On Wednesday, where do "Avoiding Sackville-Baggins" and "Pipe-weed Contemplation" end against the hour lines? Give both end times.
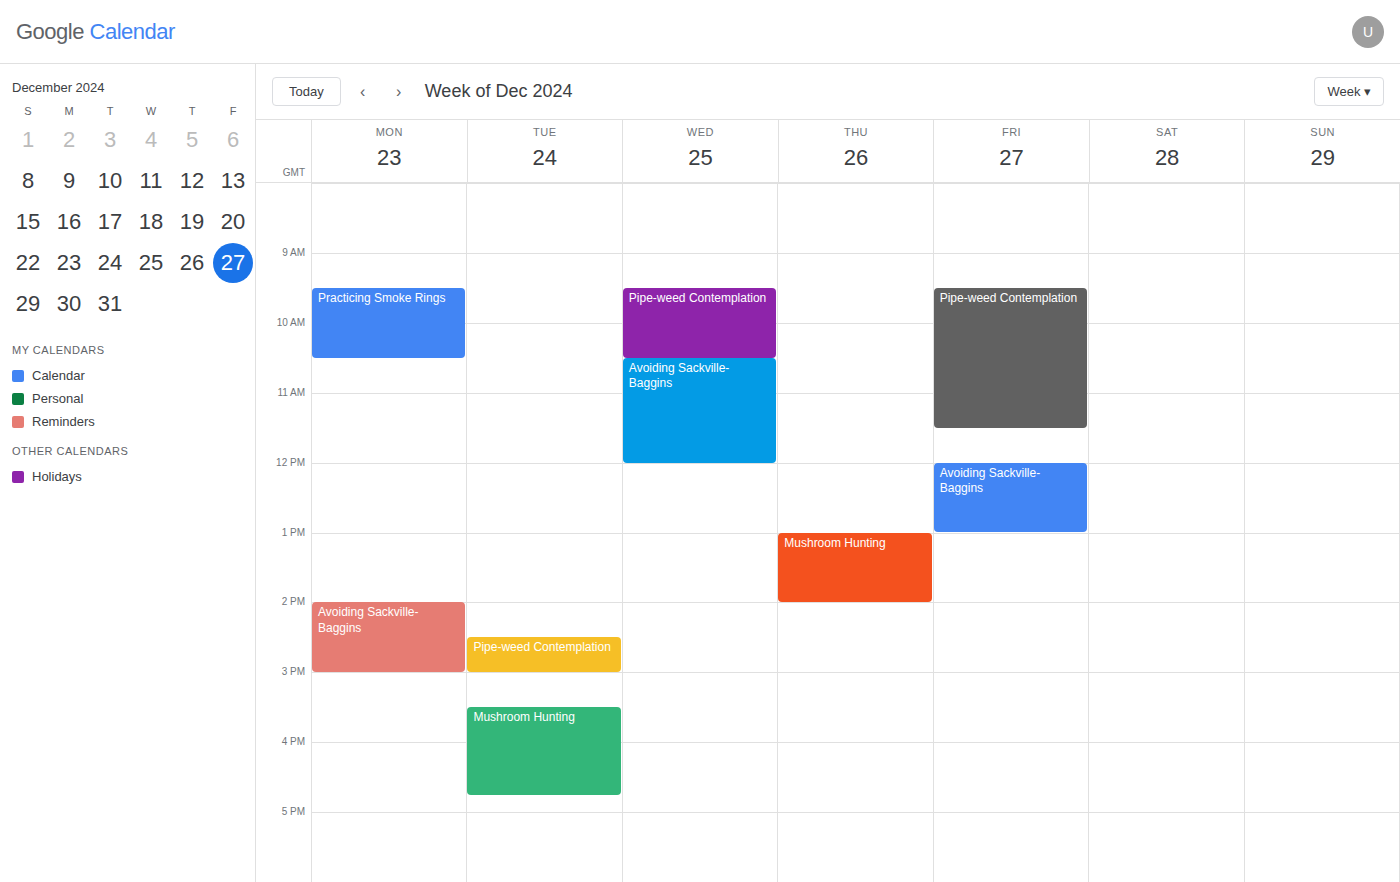
"Avoiding Sackville-Baggins": 12:00, exactly on the 12:00 line. "Pipe-weed Contemplation": 10:30, halfway between the 10:00 and 11:00 lines.